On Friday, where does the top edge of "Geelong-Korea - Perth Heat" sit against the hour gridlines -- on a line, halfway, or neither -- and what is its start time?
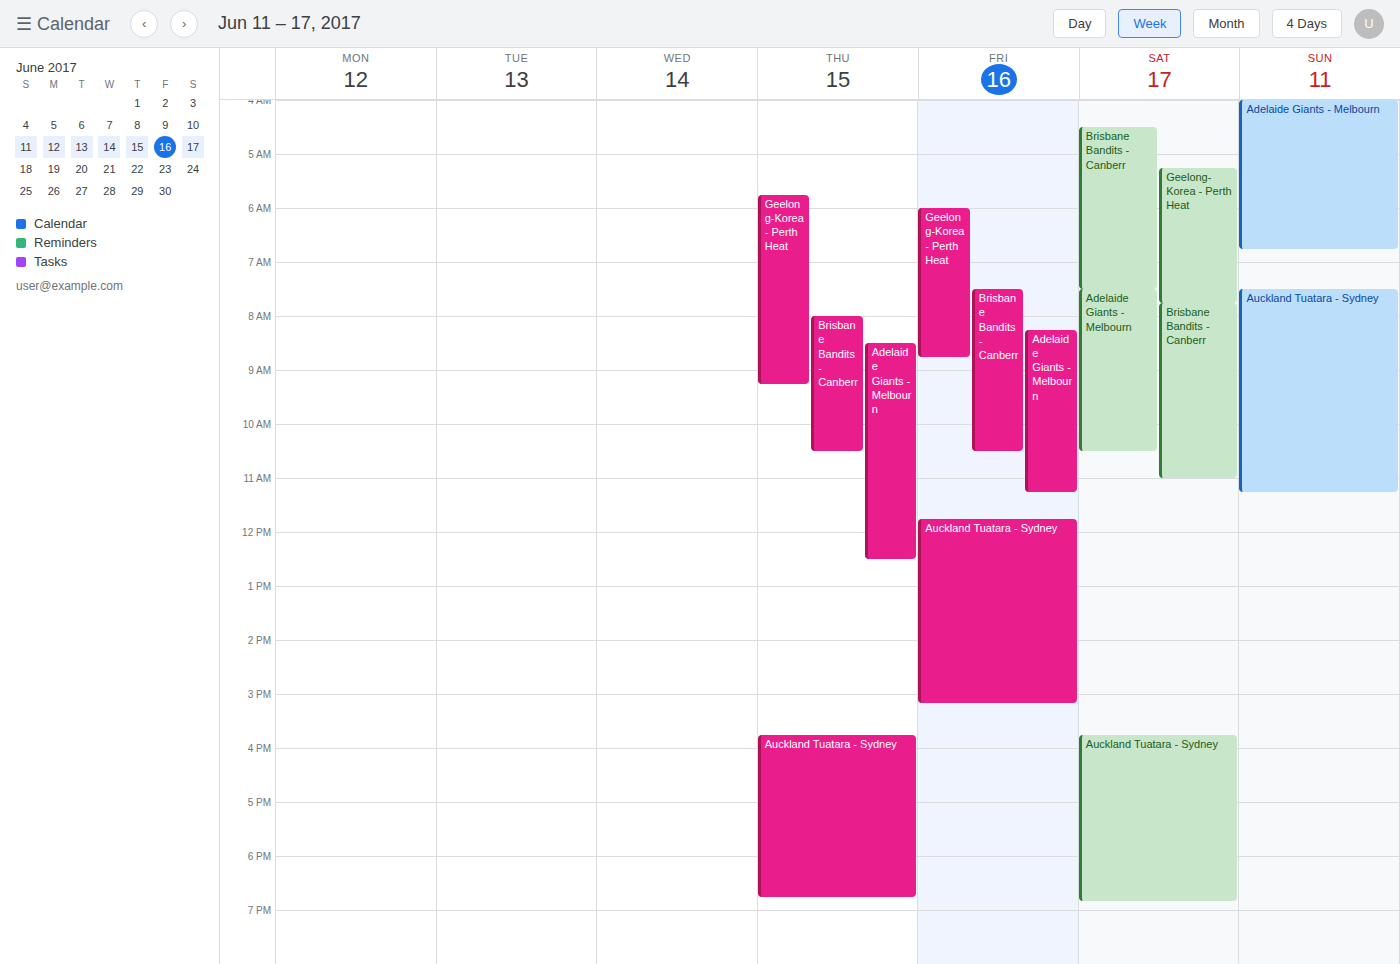
06:00 -- exactly on the 06:00 line.